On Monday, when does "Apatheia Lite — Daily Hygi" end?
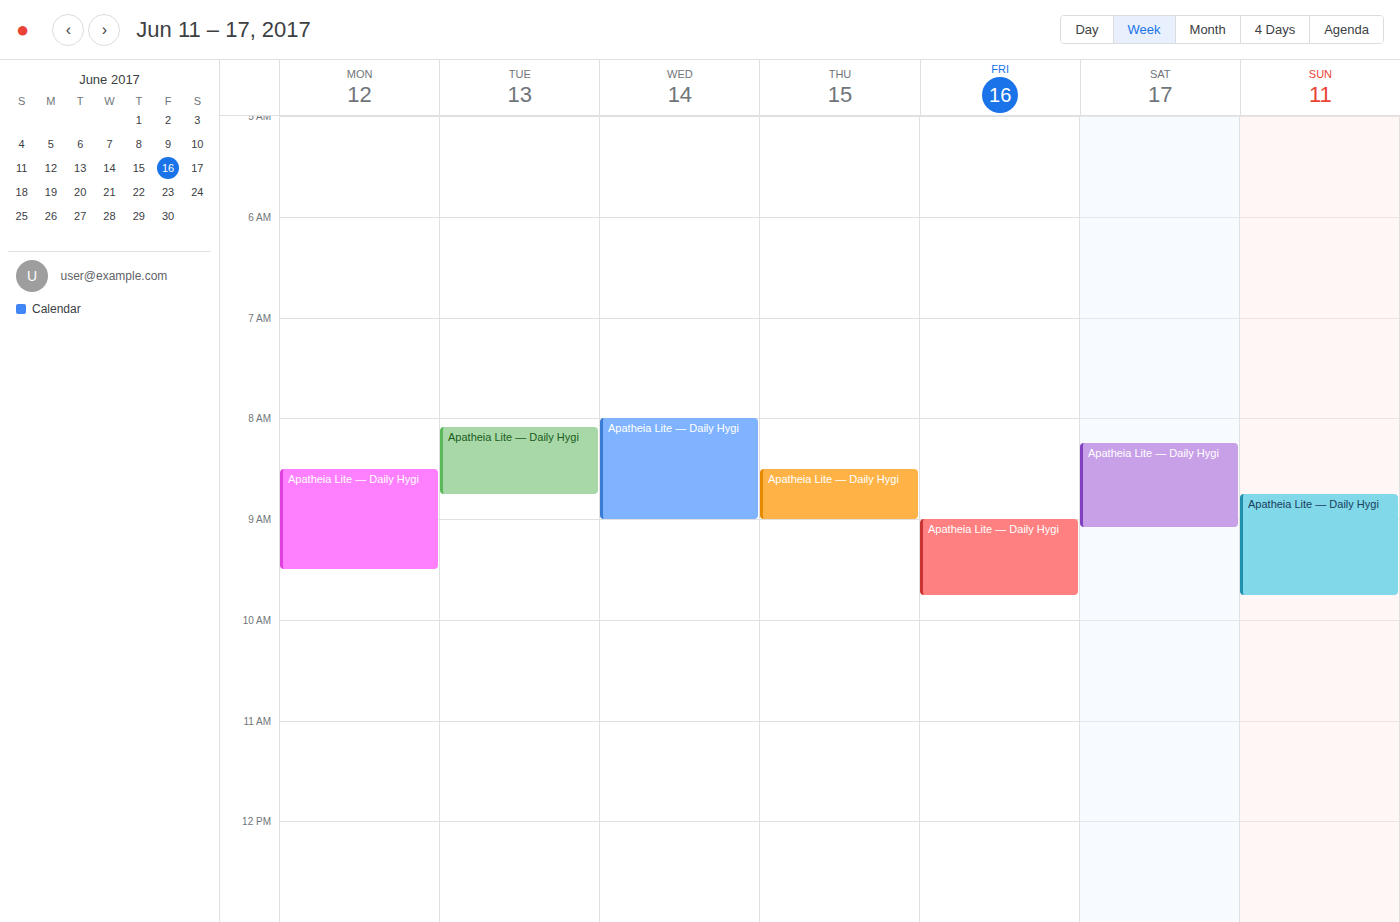
09:30